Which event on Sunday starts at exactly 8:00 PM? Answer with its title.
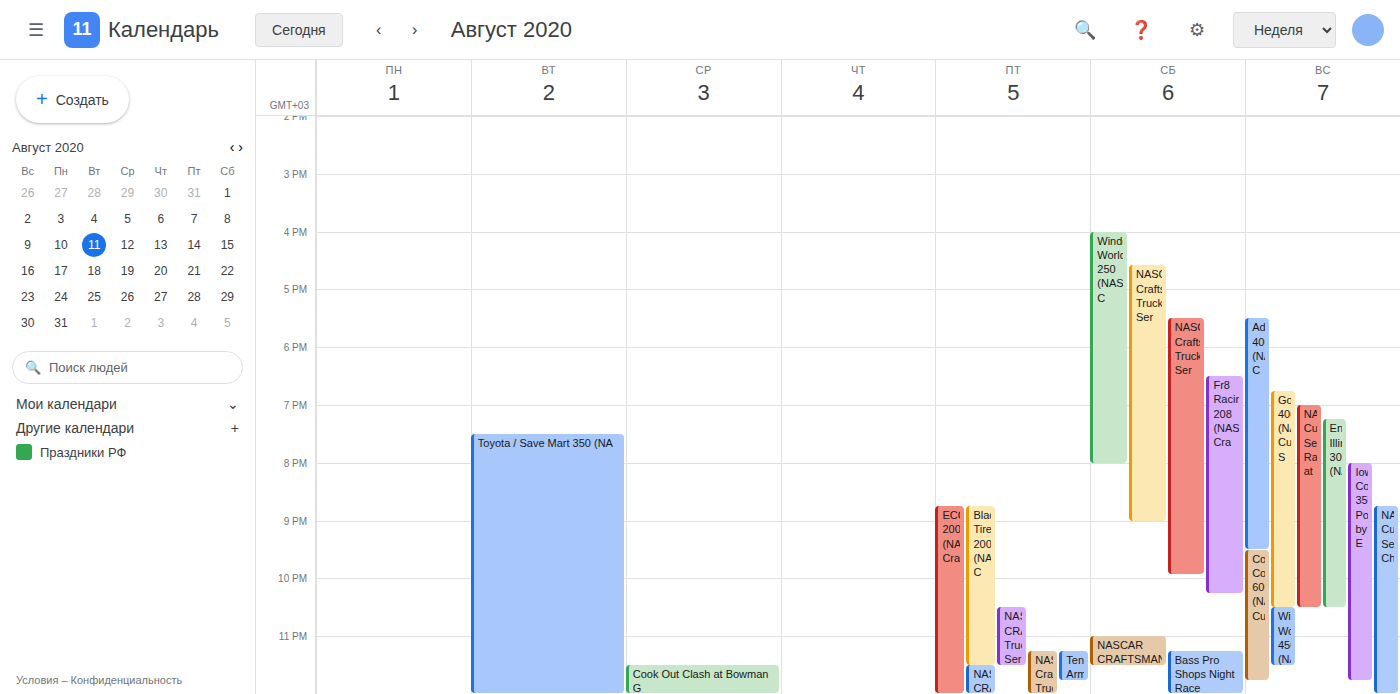
"Iowa Corn 350 Powered by E"